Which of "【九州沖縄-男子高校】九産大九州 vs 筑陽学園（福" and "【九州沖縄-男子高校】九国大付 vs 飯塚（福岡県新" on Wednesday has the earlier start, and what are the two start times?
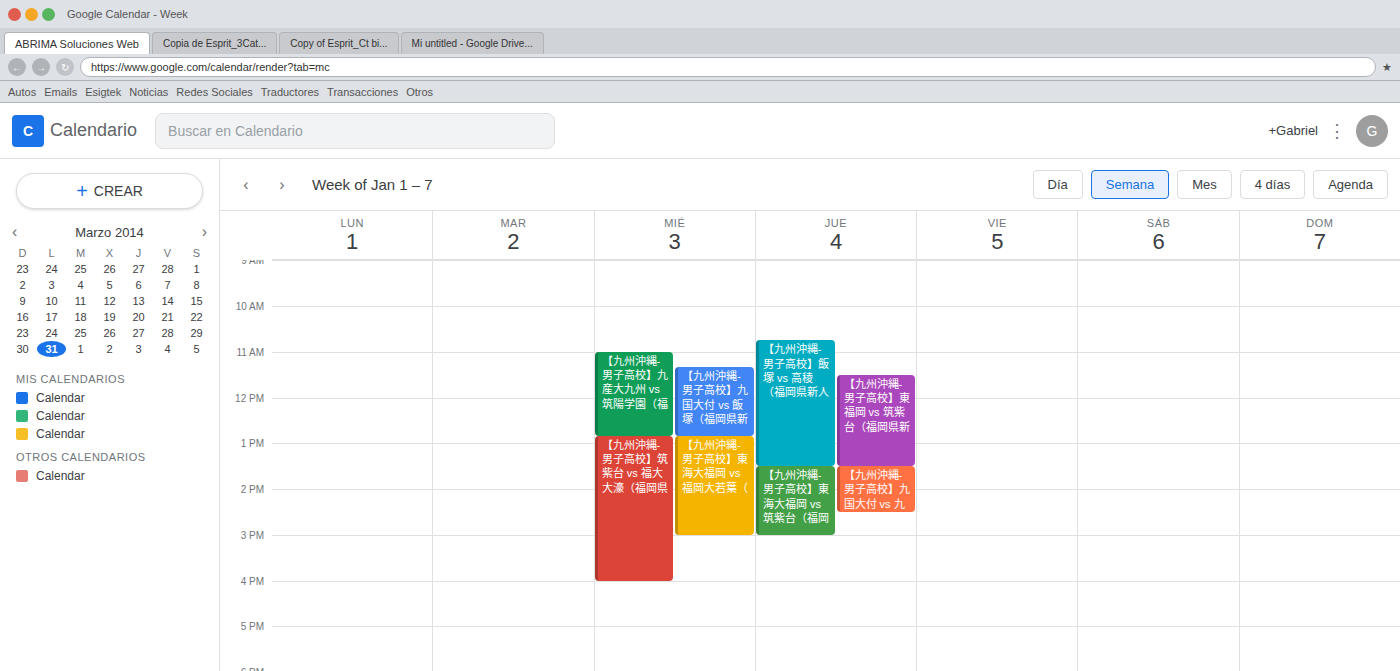
"【九州沖縄-男子高校】九産大九州 vs 筑陽学園（福" 11:00 AM; "【九州沖縄-男子高校】九国大付 vs 飯塚（福岡県新" 11:20 AM.